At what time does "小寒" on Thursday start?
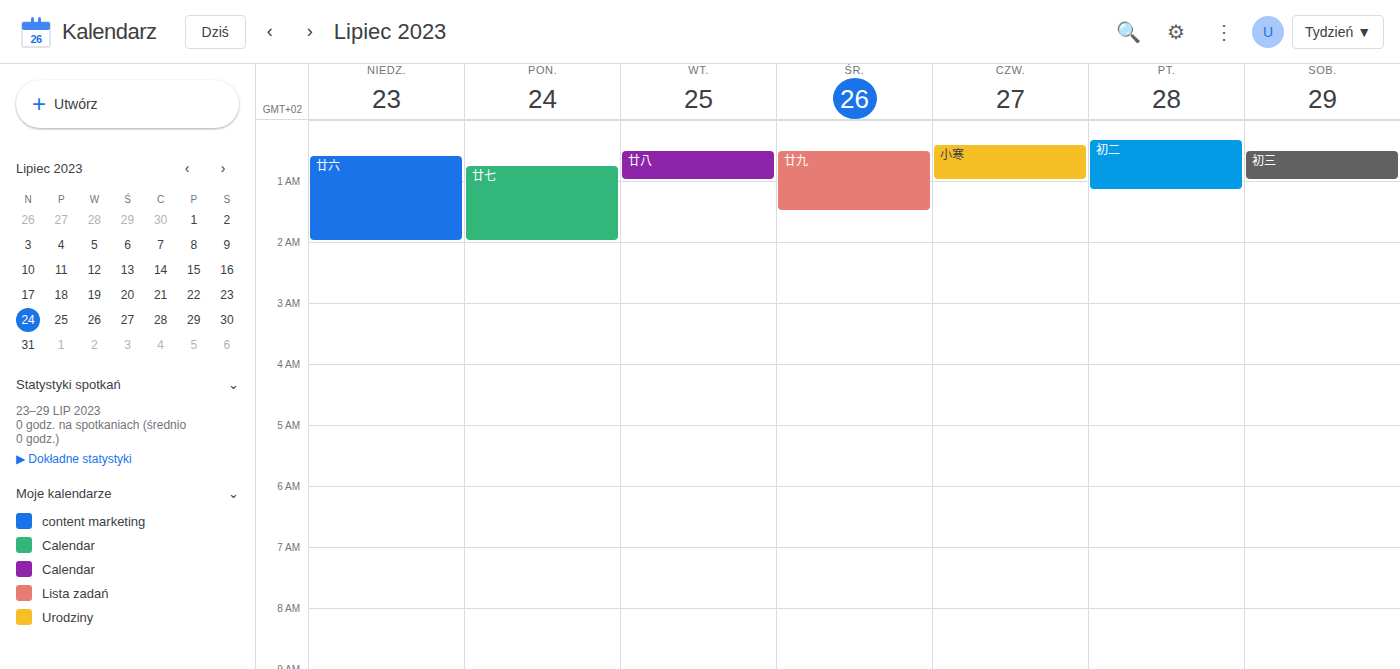
12:25 AM